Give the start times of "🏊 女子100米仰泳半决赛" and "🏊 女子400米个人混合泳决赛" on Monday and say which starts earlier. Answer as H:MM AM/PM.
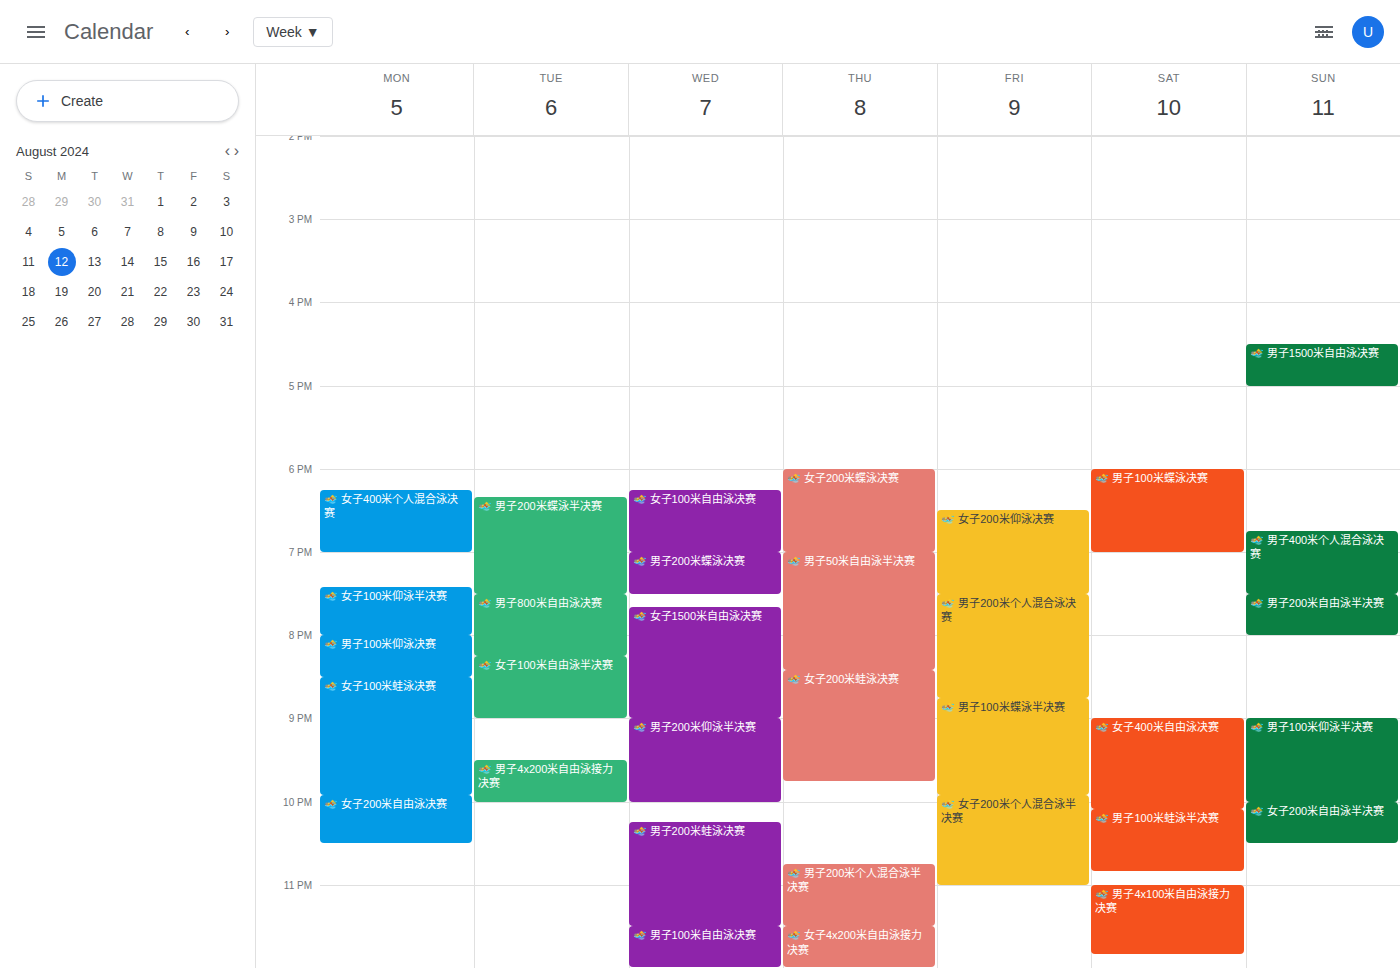
"🏊 女子400米个人混合泳决赛" 6:15 PM; "🏊 女子100米仰泳半决赛" 7:25 PM.